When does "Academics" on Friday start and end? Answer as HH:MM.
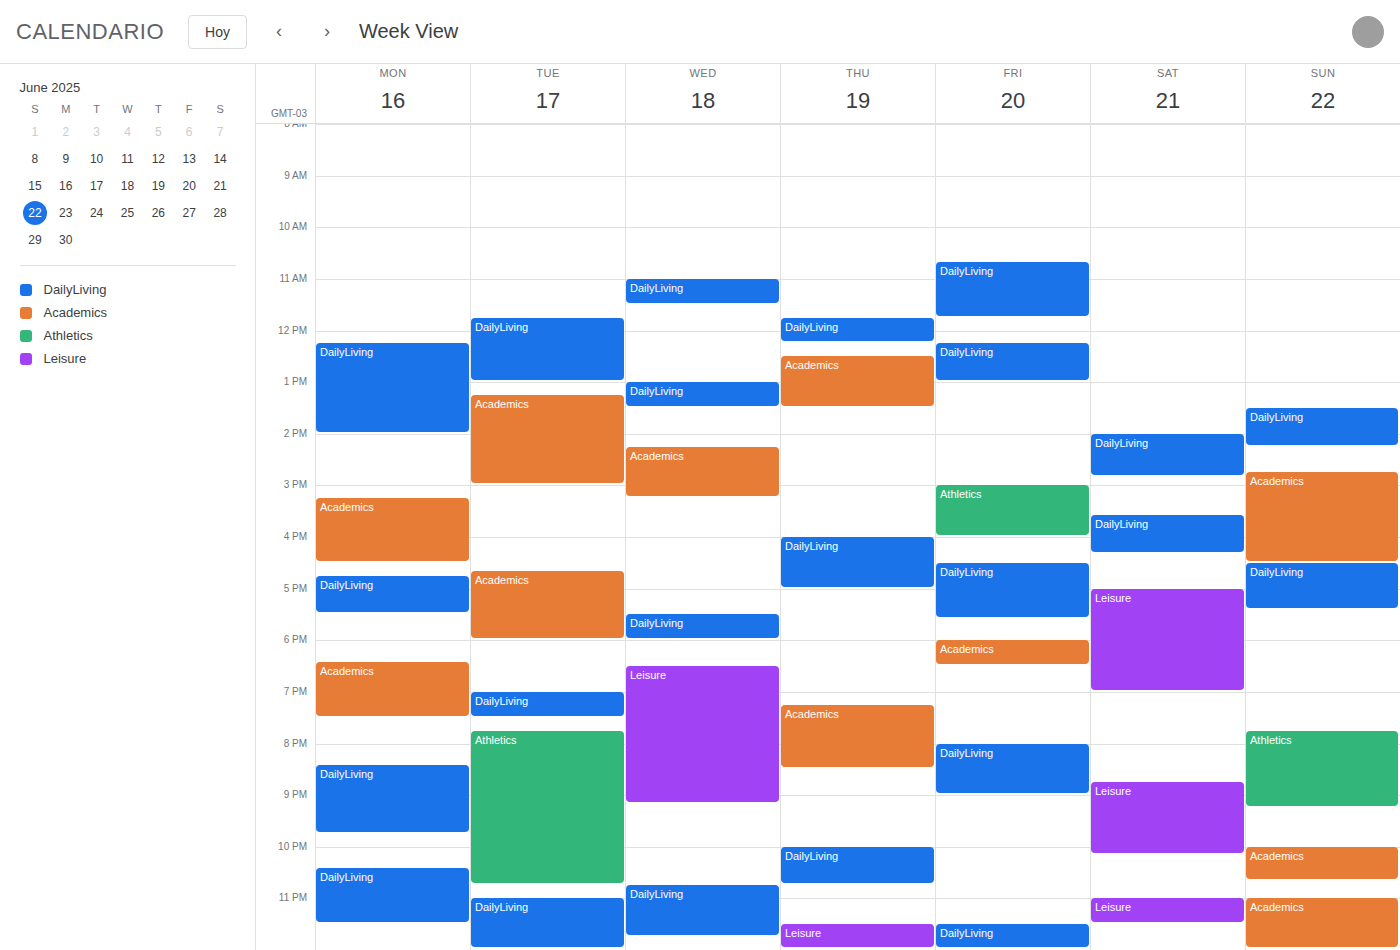
18:00 to 18:30